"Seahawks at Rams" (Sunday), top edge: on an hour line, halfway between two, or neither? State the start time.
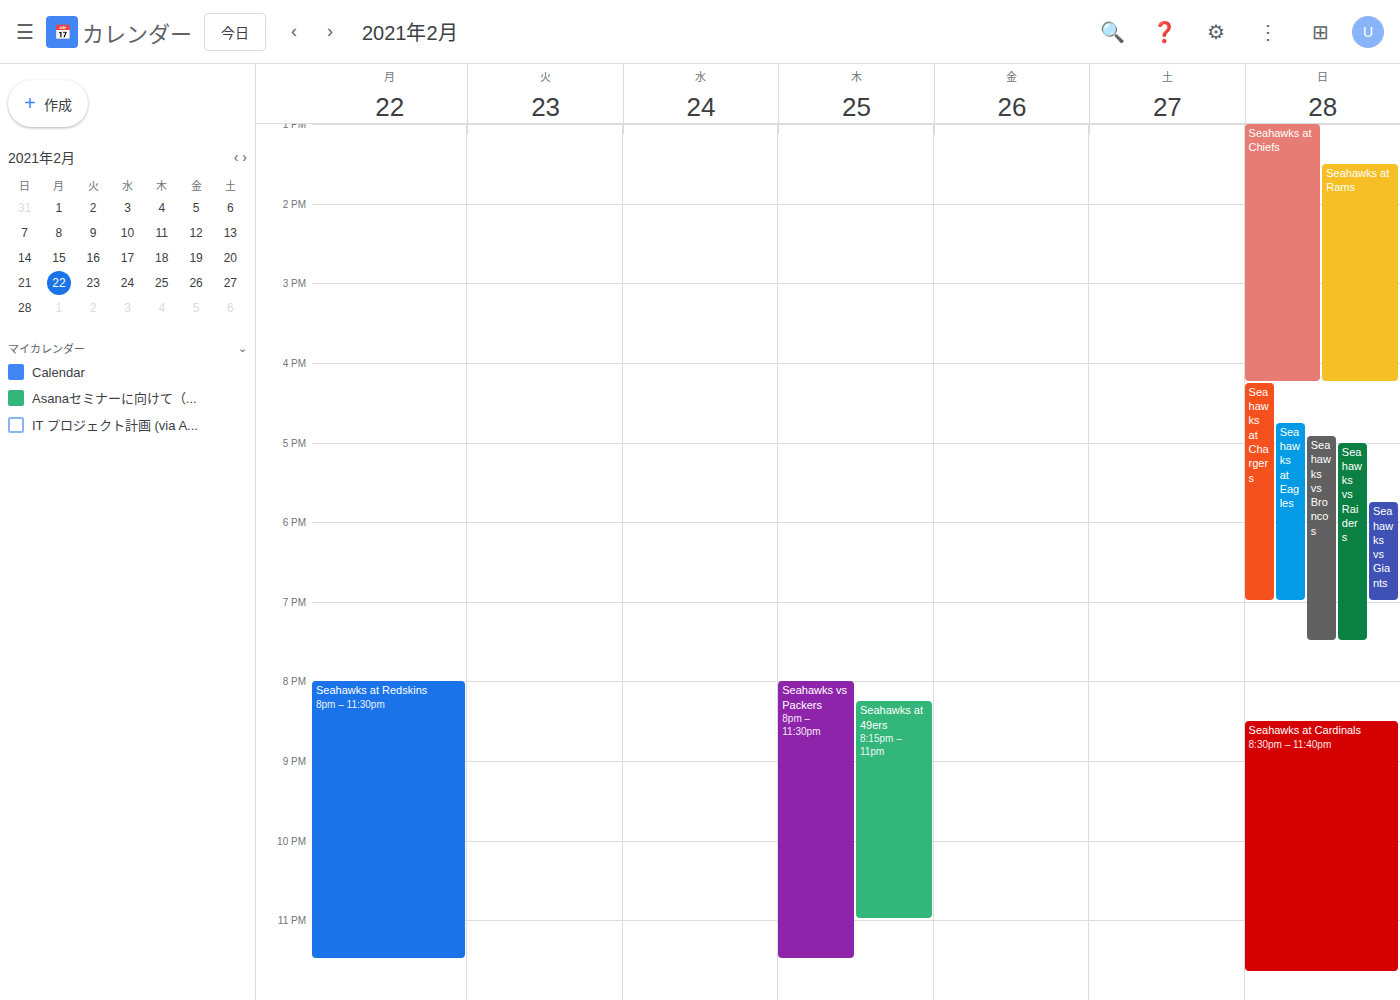
1:30 PM -- halfway between the 1 PM and 2 PM lines.